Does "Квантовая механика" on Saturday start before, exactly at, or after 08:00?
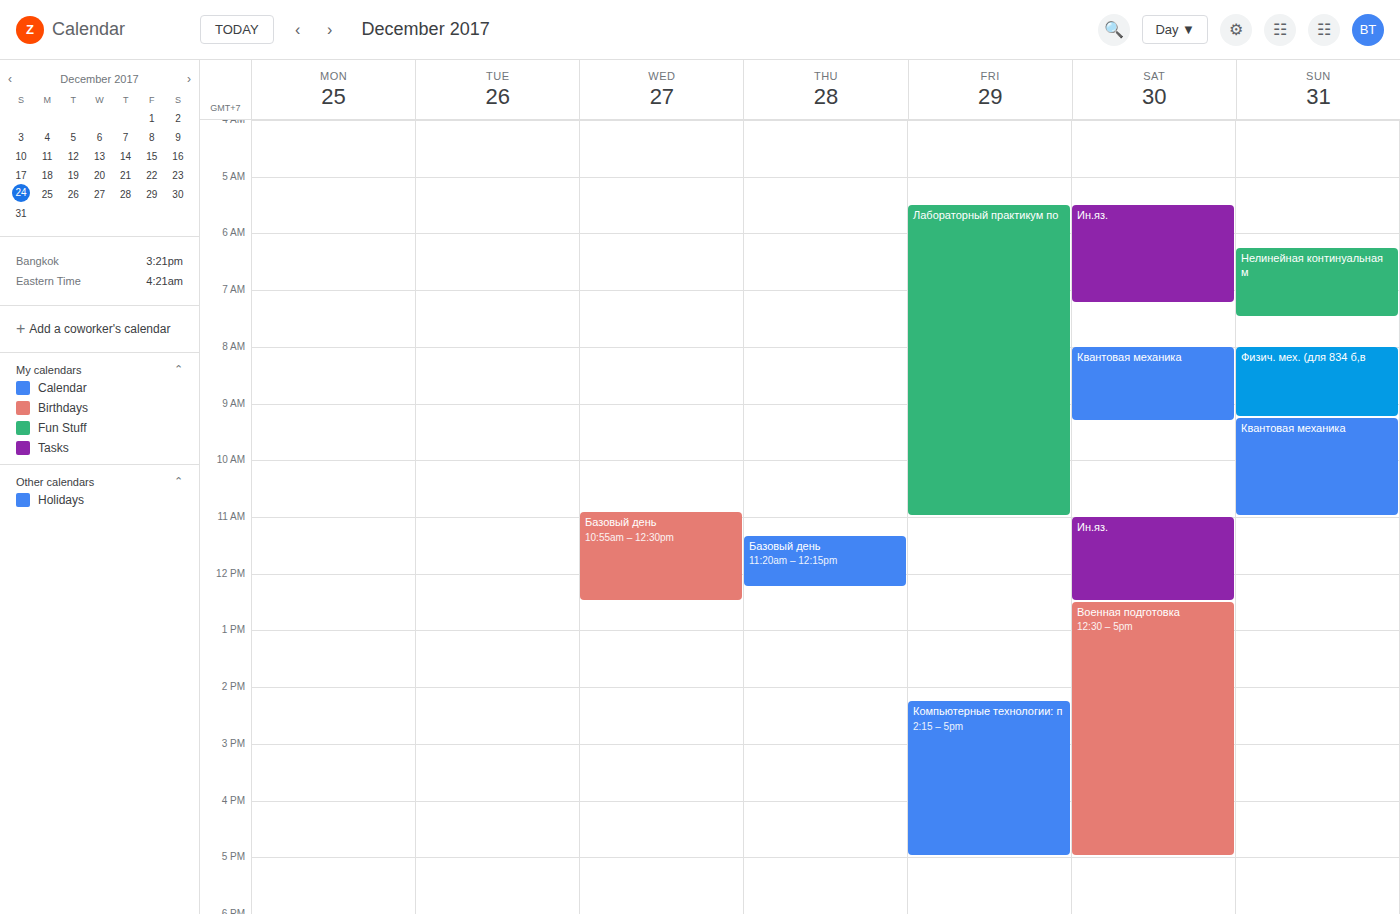
08:00 -- exactly at 08:00, on the 08:00 line.